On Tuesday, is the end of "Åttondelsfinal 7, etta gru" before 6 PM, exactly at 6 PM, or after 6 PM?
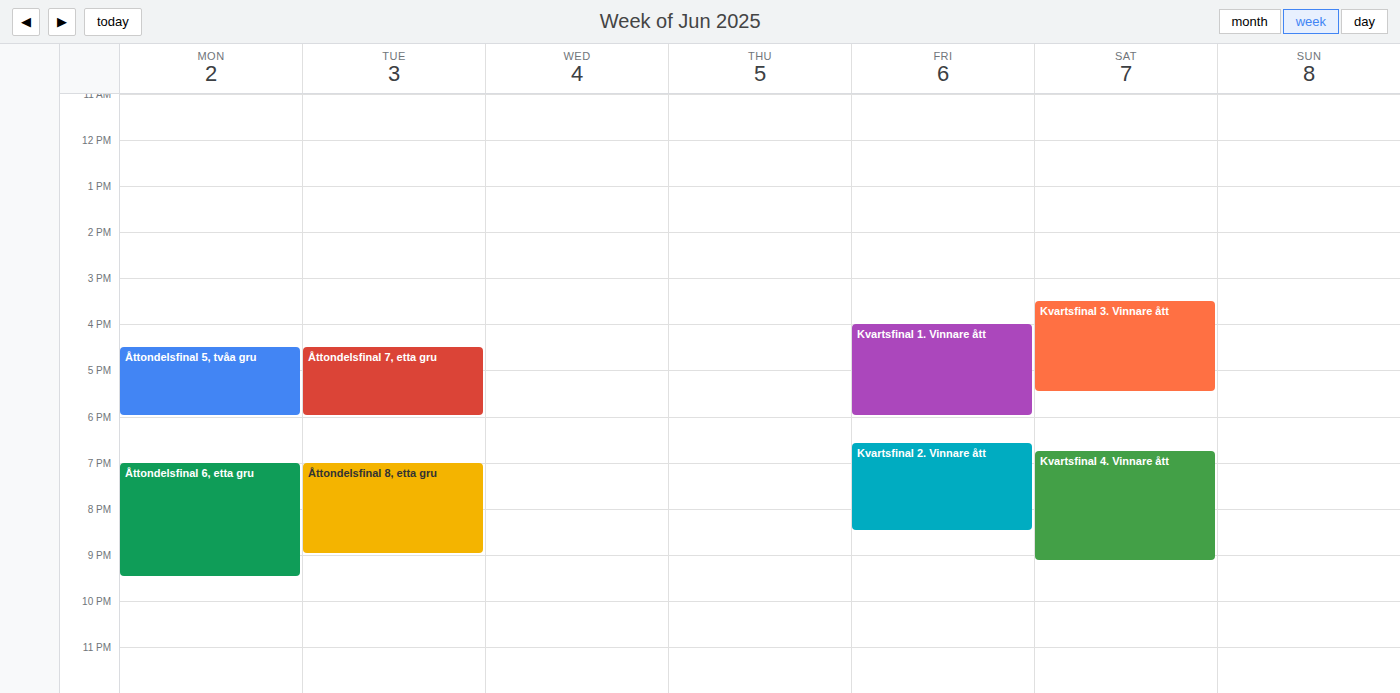
6:00 PM -- exactly at 6 PM, on the 6 PM line.